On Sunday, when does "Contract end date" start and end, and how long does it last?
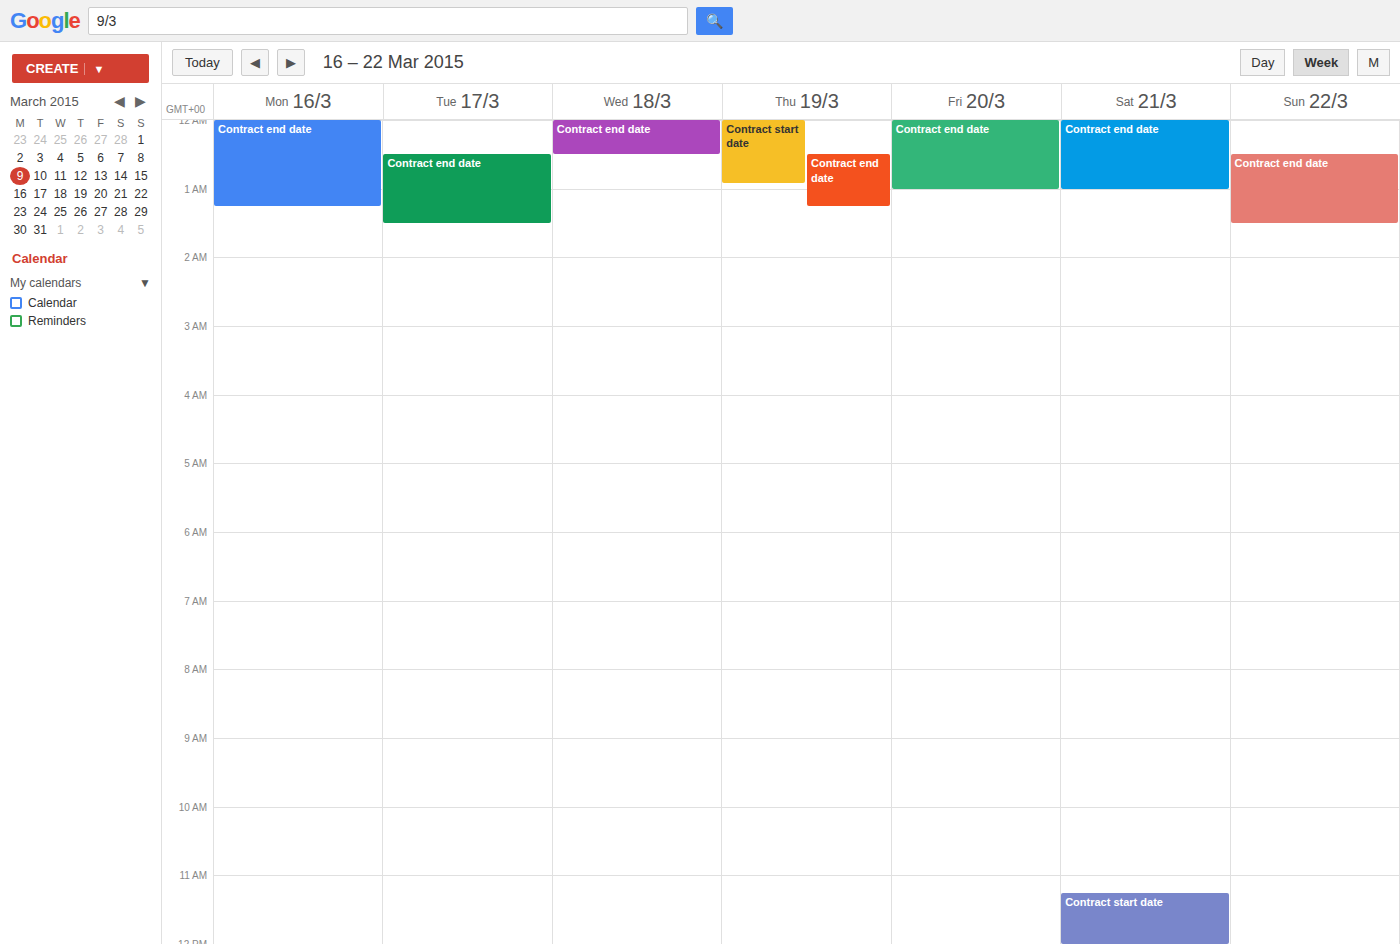
12:30 AM to 1:30 AM, 1 hour